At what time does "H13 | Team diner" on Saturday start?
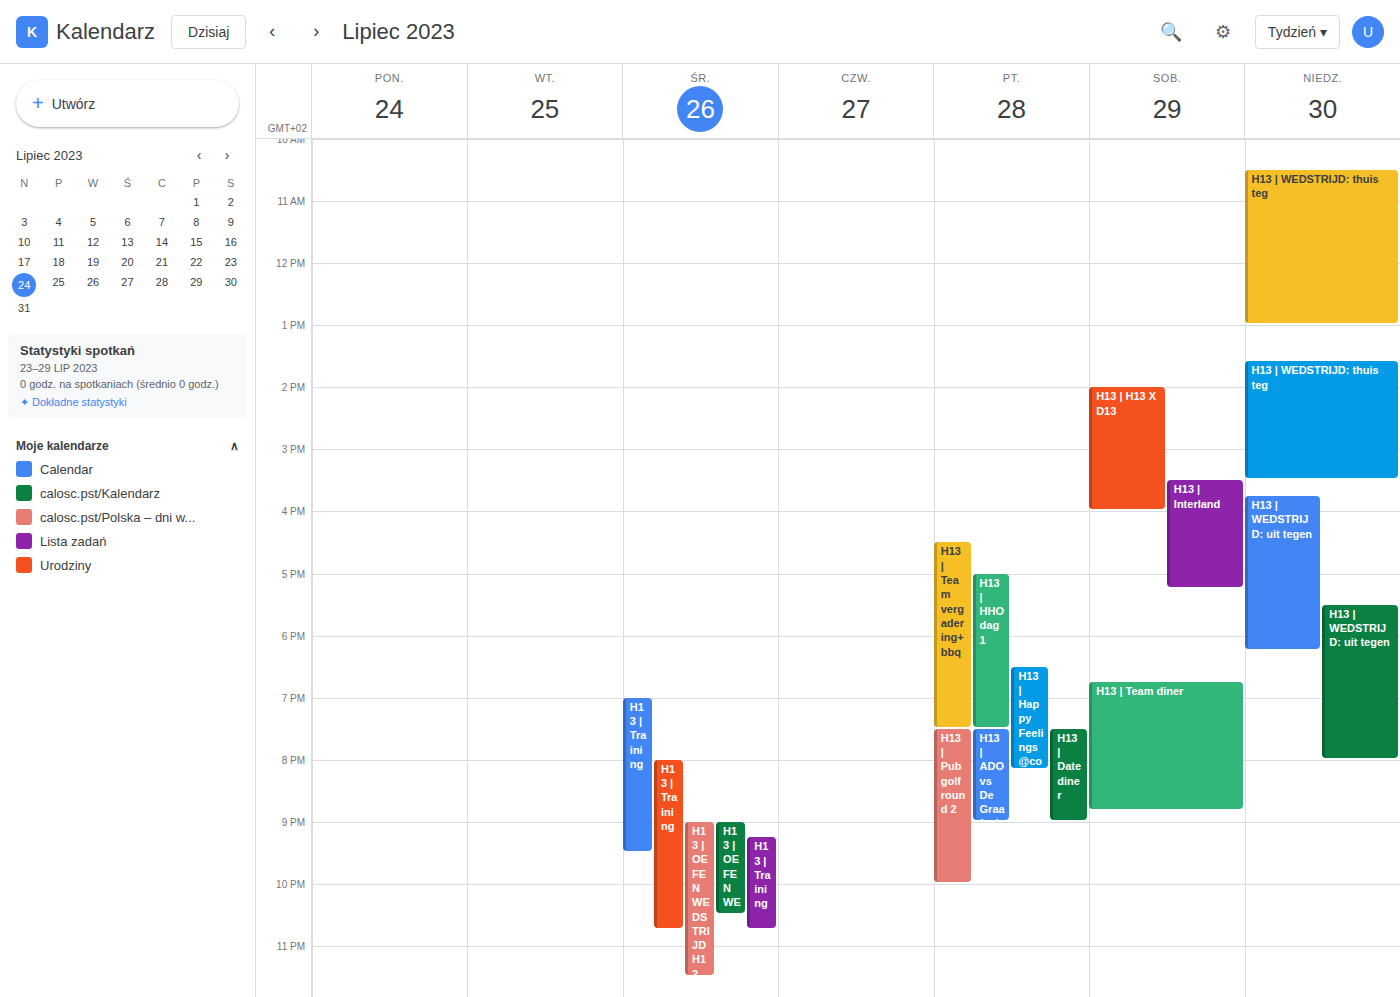
6:45 PM